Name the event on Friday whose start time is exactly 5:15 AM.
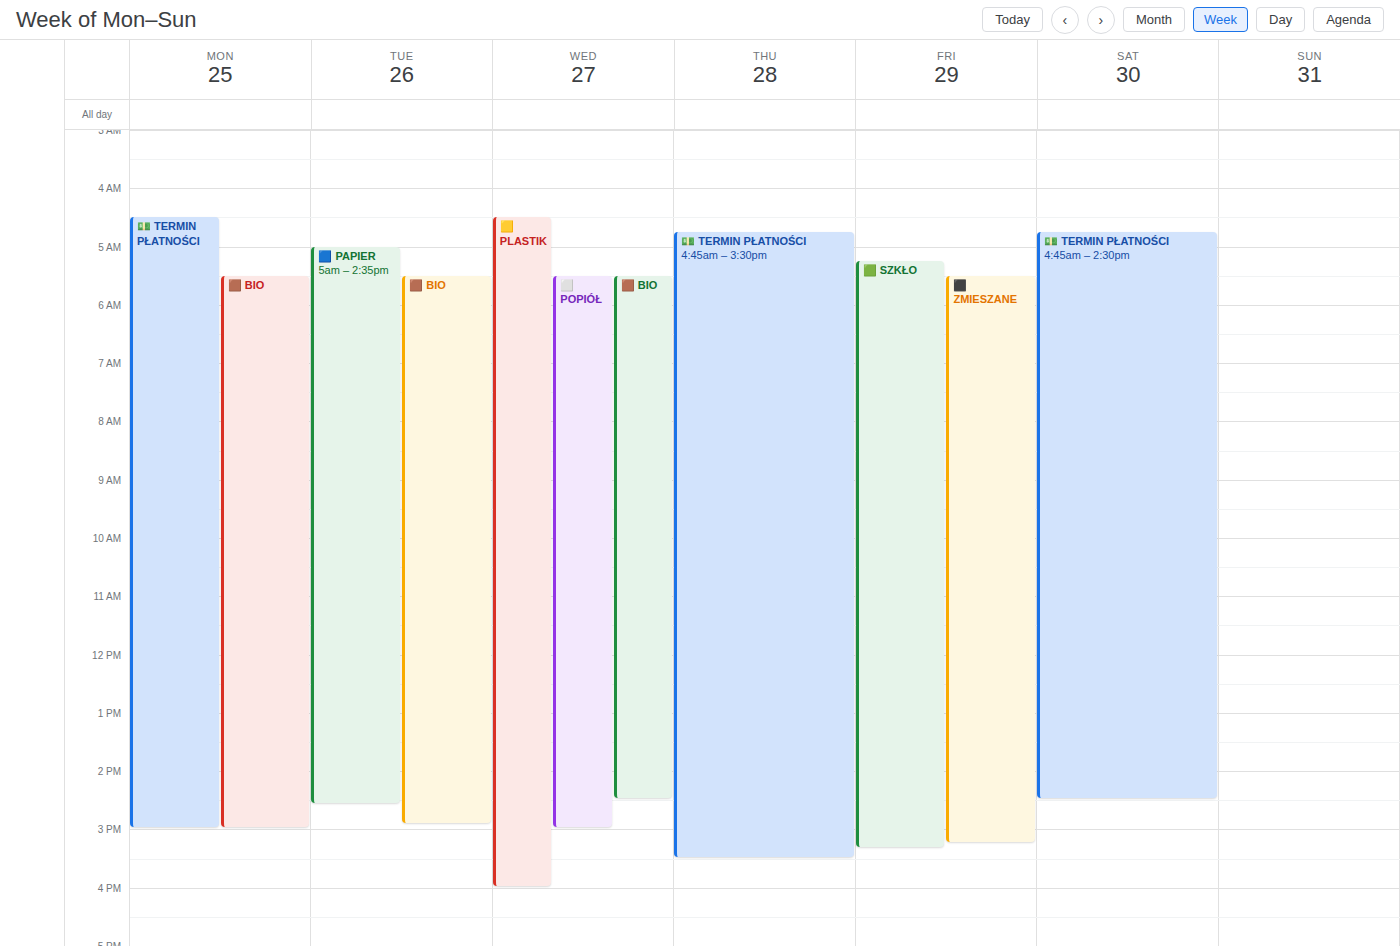
"🟩 SZKŁO"